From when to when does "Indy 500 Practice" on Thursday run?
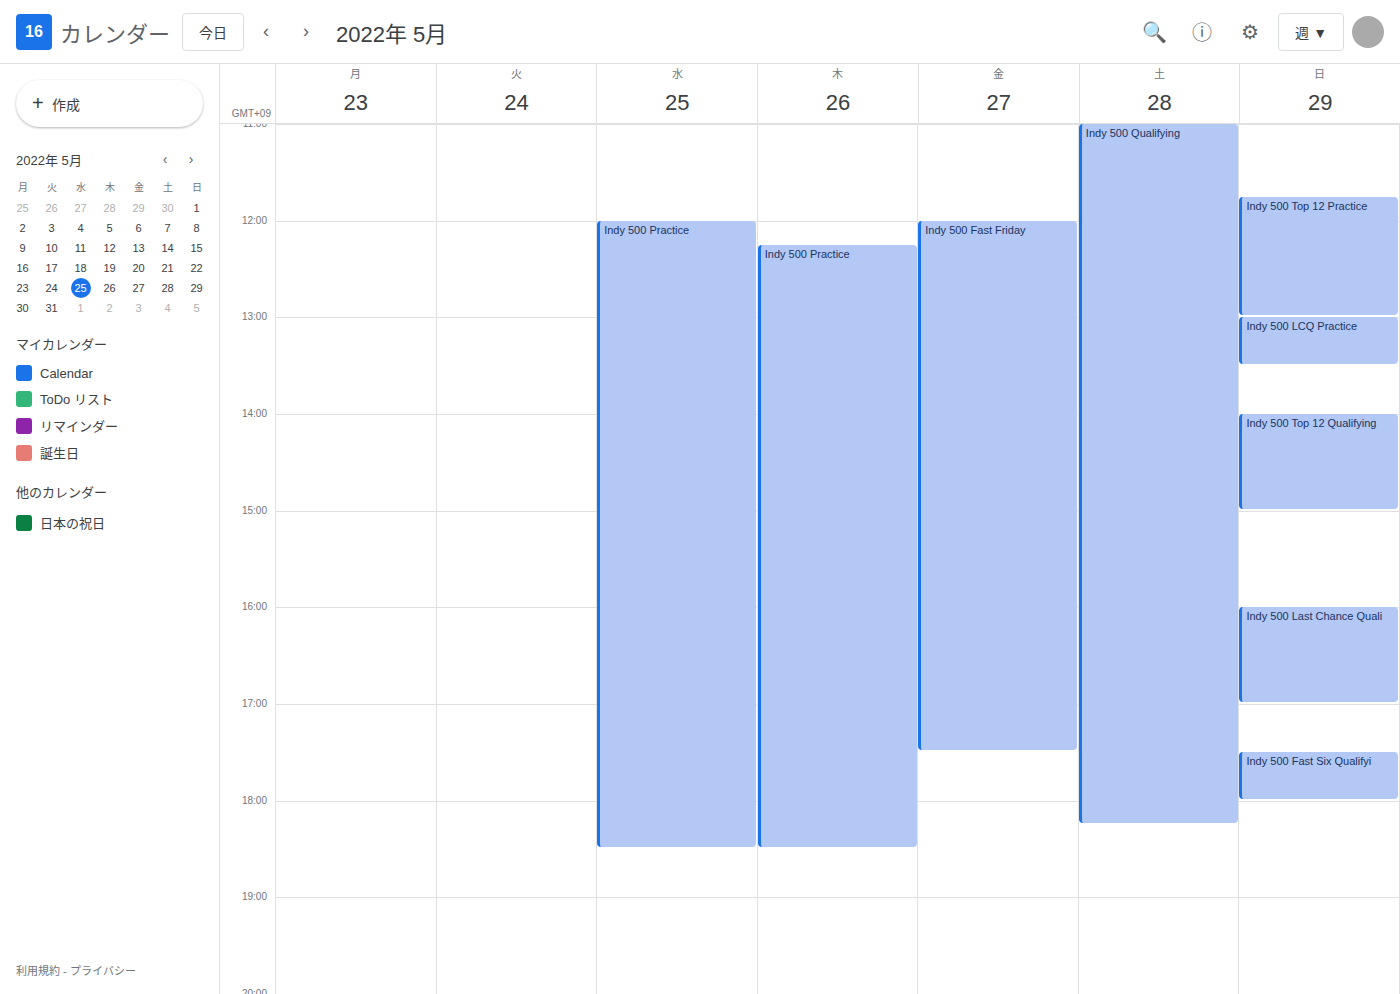
12:15 PM to 6:30 PM